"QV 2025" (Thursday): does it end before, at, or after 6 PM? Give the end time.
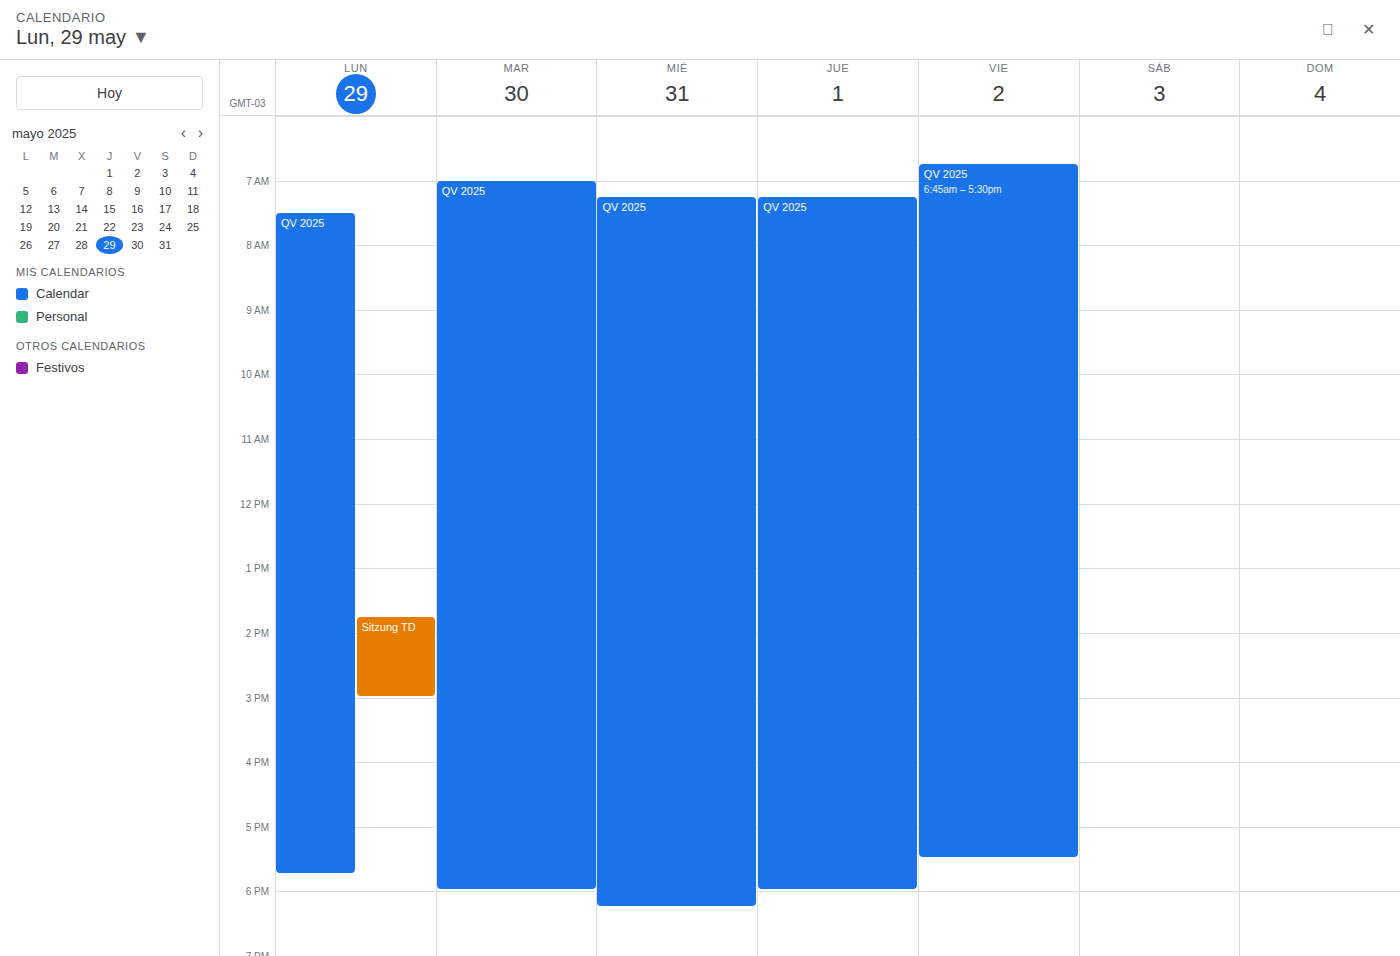
6:00 PM -- exactly at 6 PM, on the 6 PM line.